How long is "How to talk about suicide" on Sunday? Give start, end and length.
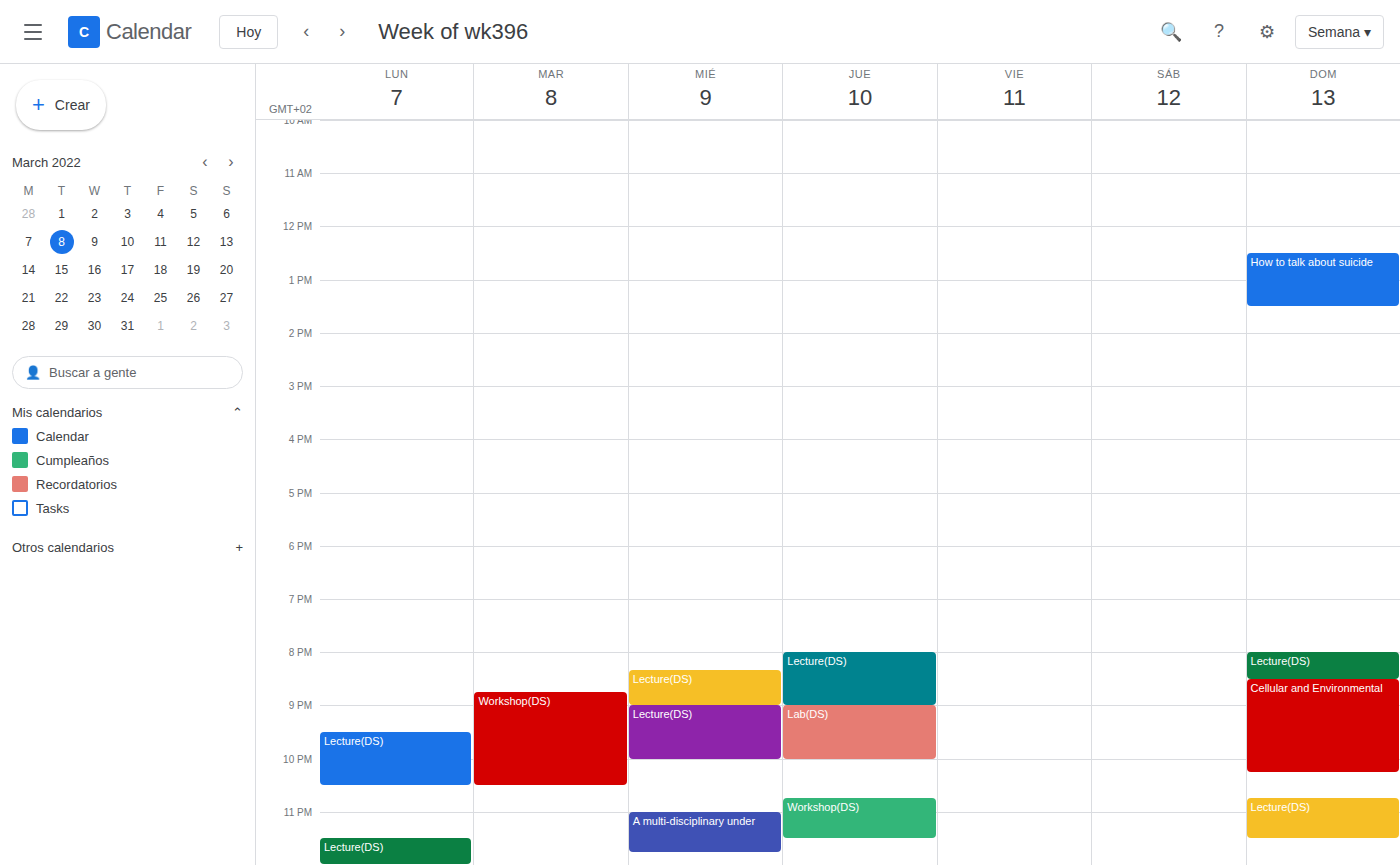
12:30 PM to 1:30 PM, 1 hour